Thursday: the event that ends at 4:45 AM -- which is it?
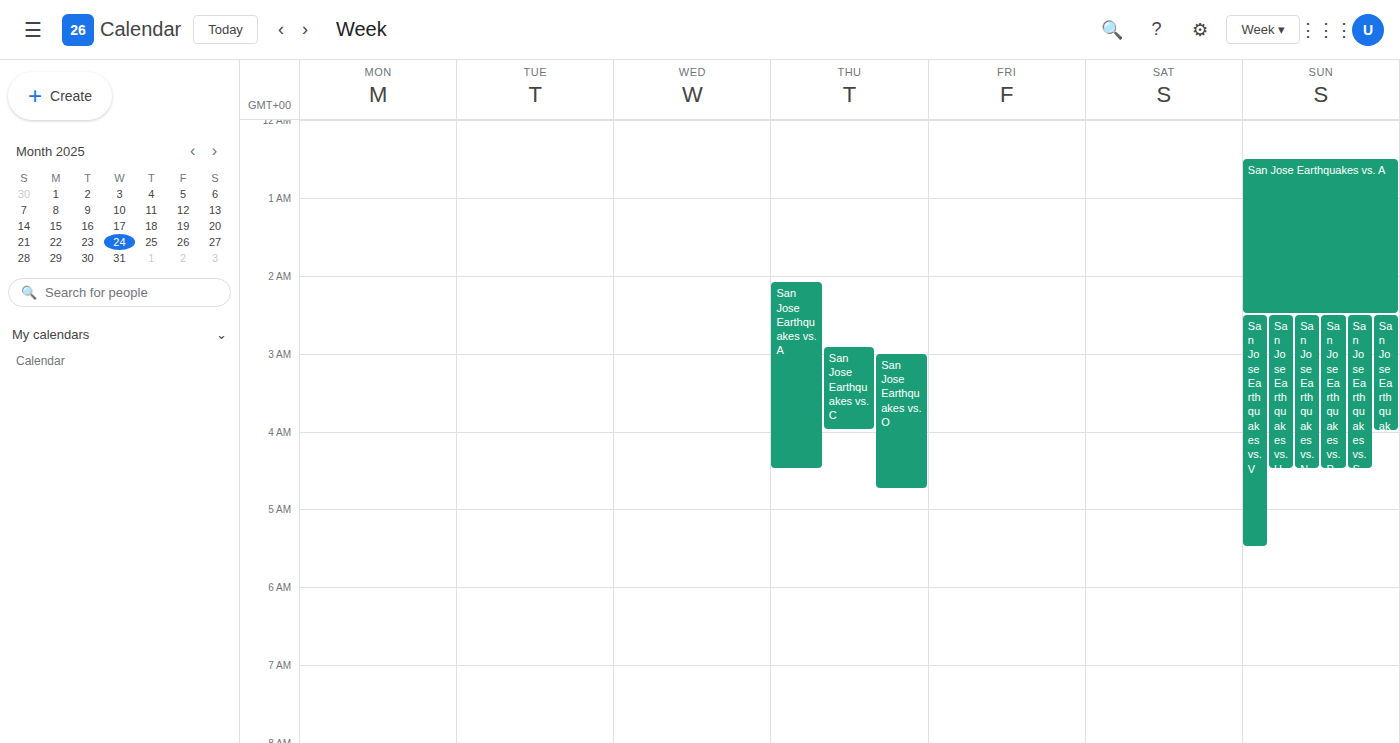
"San Jose Earthquakes vs. O"